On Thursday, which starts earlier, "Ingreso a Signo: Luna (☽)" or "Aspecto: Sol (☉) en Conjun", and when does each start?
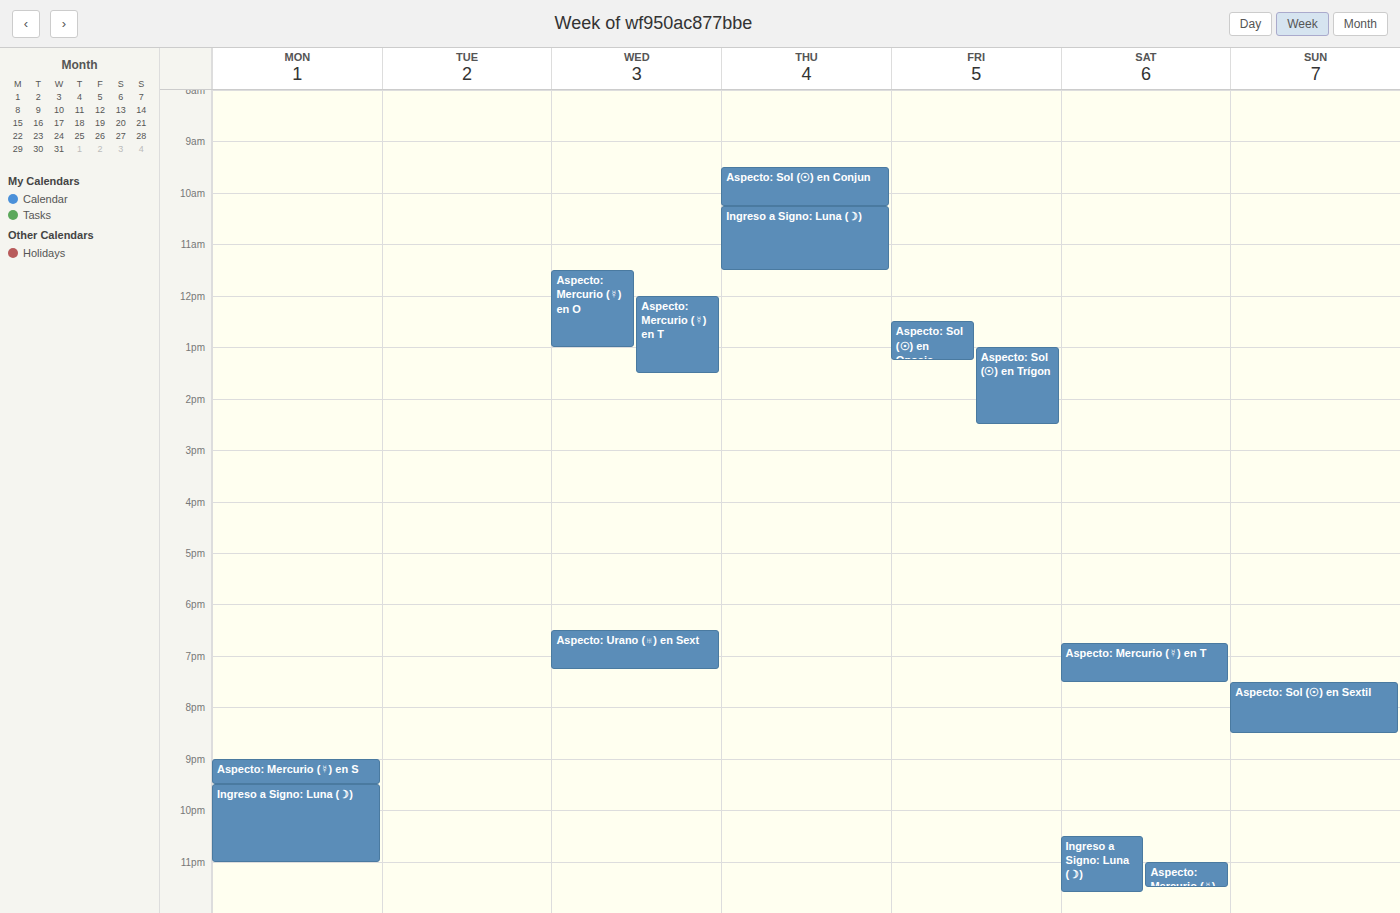
"Aspecto: Sol (☉) en Conjun" 9:30 AM; "Ingreso a Signo: Luna (☽)" 10:15 AM.